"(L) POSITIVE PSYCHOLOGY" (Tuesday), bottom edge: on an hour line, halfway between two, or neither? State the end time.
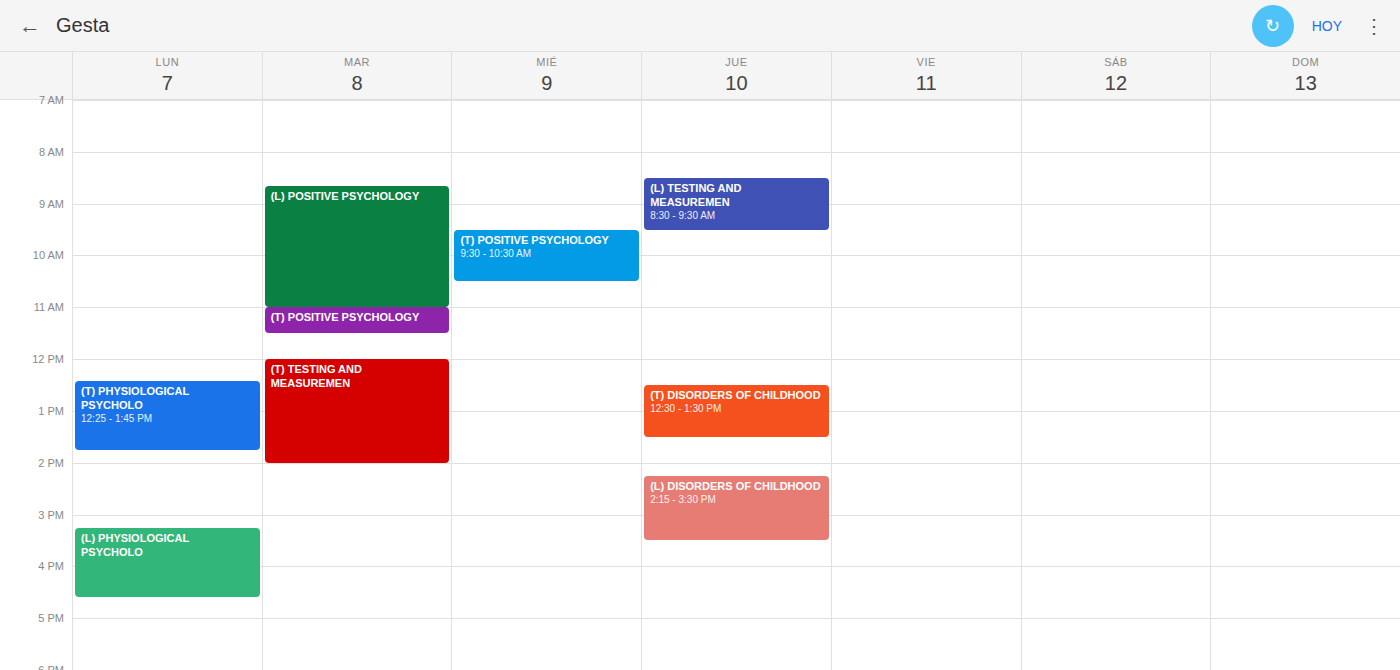
11:00 AM -- exactly on the 11 AM line.